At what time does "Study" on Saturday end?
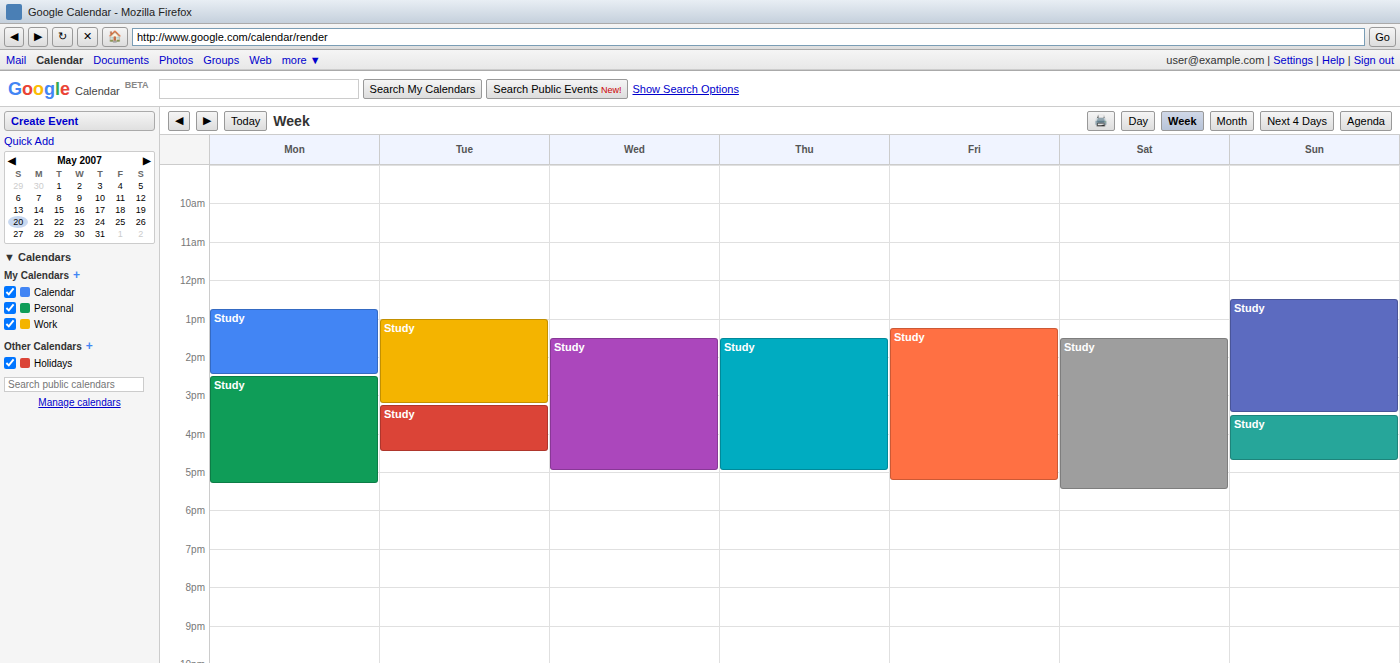
5:30 PM